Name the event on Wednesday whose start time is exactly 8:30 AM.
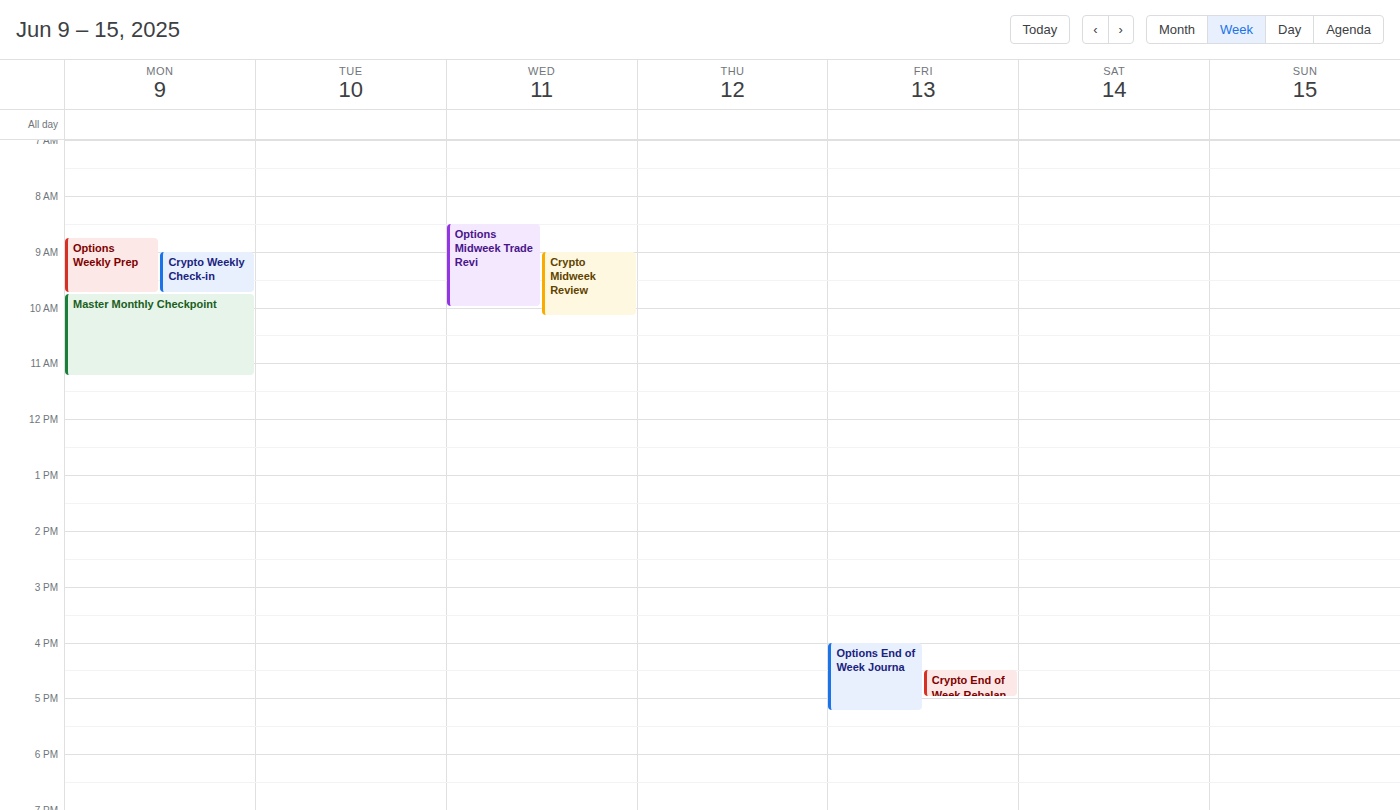
"Options Midweek Trade Revi"